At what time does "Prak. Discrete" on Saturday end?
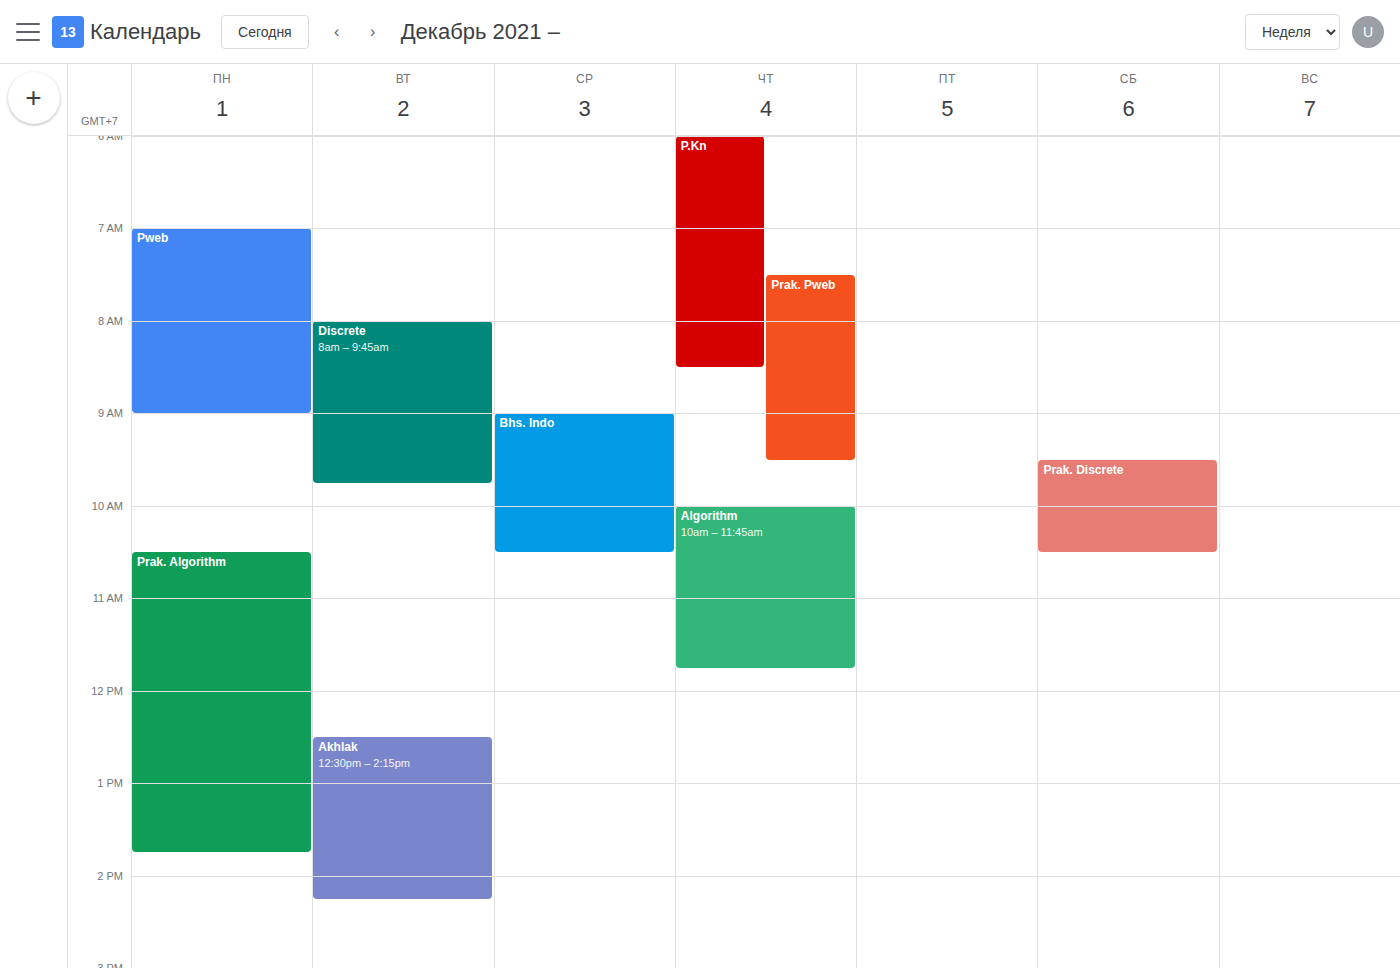
10:30 AM